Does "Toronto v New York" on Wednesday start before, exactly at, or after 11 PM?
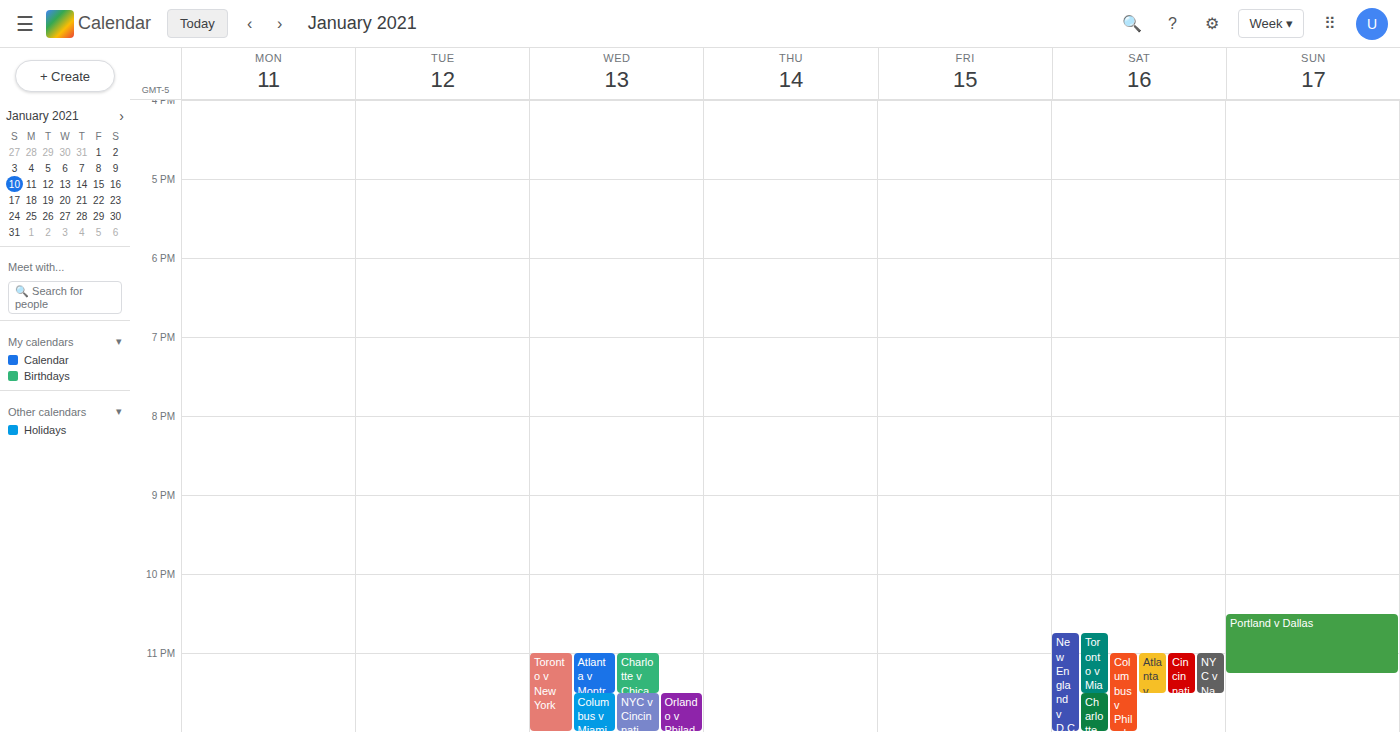
11:00 PM -- exactly at 11 PM, on the 11 PM line.